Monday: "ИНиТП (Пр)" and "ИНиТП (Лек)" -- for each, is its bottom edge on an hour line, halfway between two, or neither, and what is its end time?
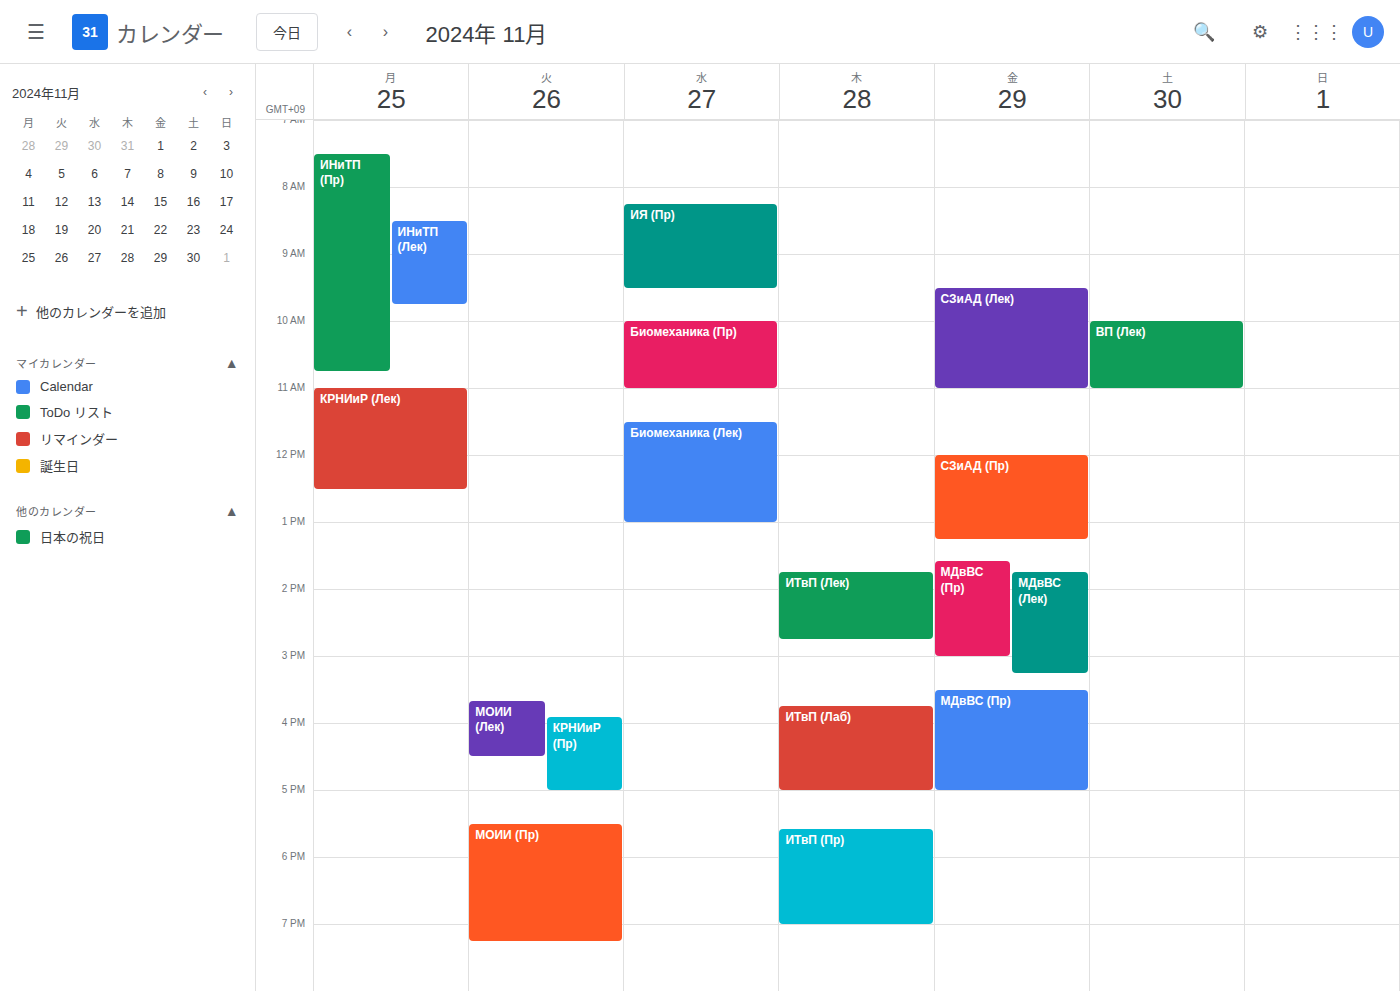
"ИНиТП (Пр)": 10:45 AM, neither: three quarters of the way from the 10 AM line to the 11 AM line. "ИНиТП (Лек)": 9:45 AM, neither: three quarters of the way from the 9 AM line to the 10 AM line.